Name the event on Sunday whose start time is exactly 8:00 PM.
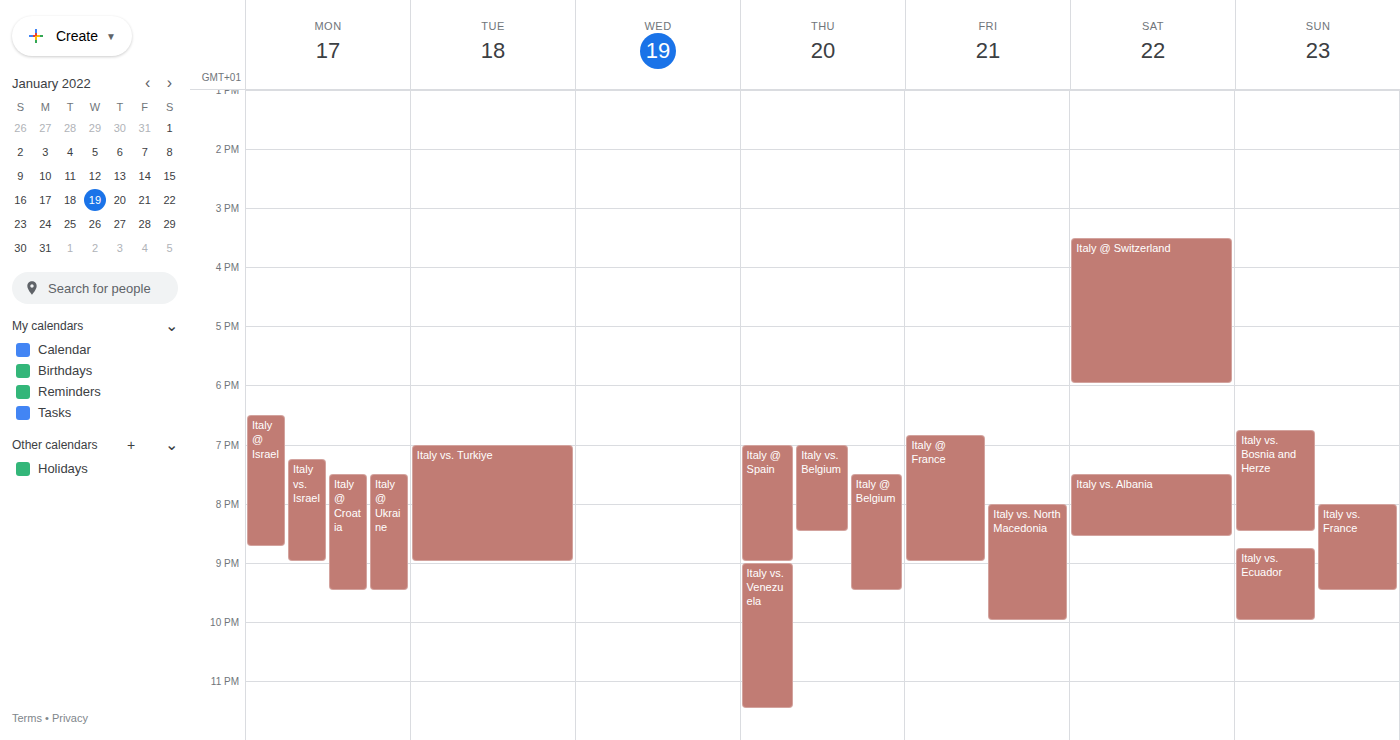
"Italy vs. France"